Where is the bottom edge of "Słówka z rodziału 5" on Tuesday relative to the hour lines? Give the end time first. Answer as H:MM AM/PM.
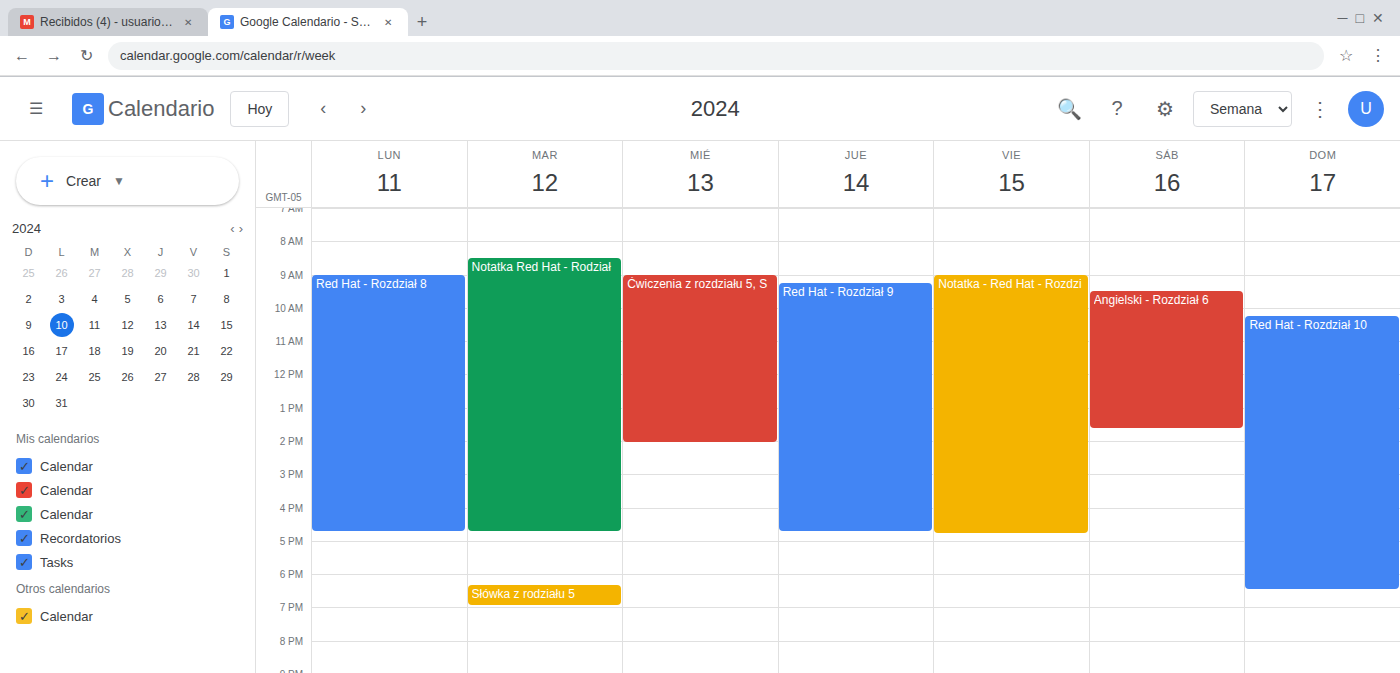
7:00 PM -- exactly on the 7 PM line.